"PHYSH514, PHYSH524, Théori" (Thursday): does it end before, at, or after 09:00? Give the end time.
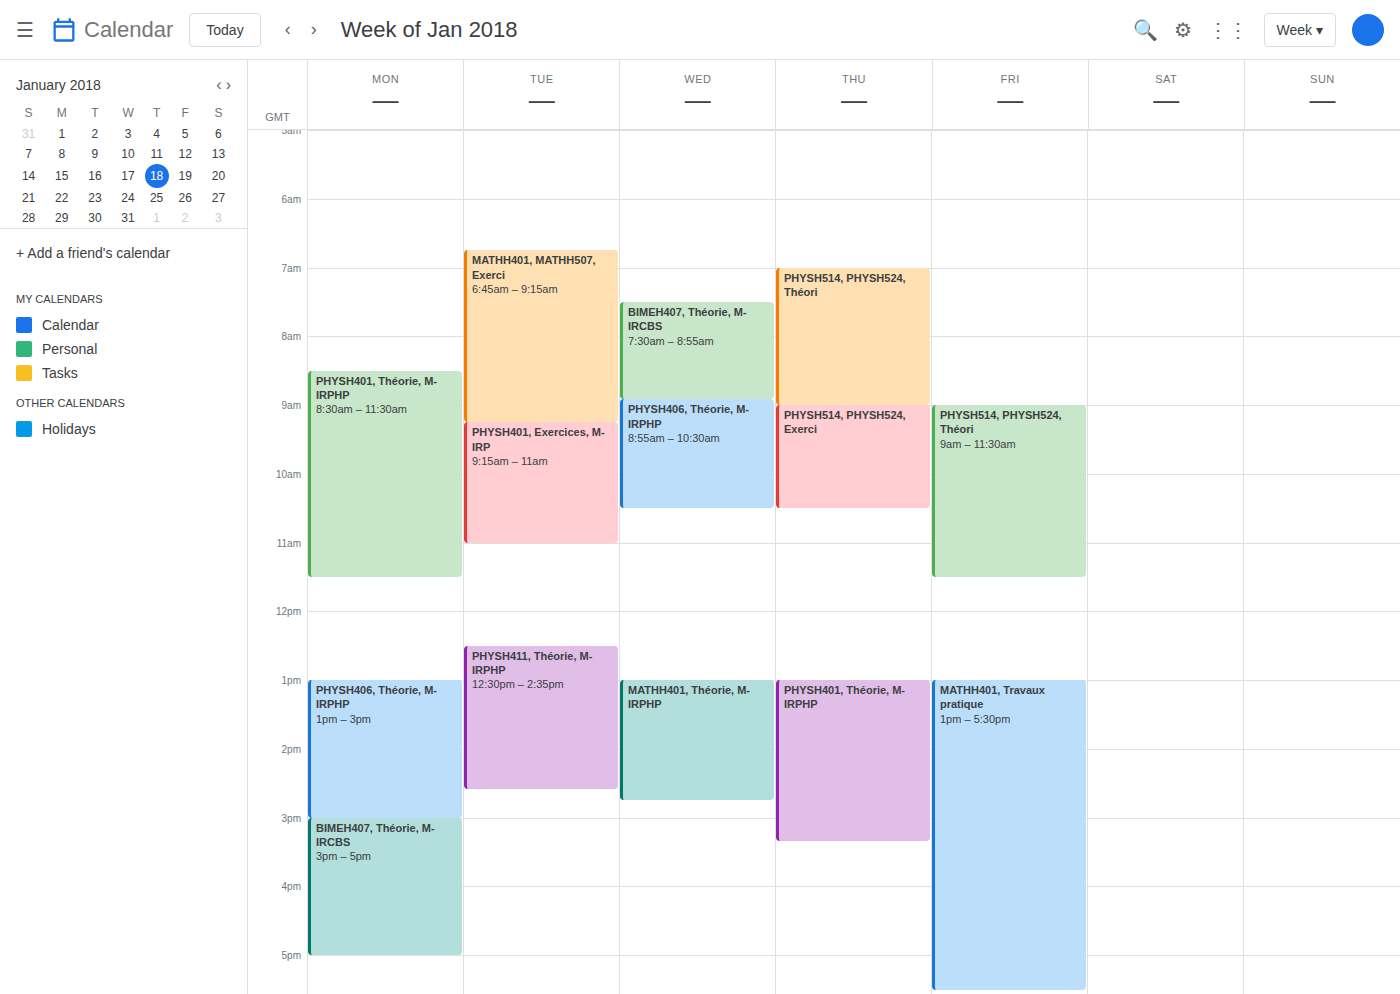
09:00 -- exactly at 09:00, on the 09:00 line.